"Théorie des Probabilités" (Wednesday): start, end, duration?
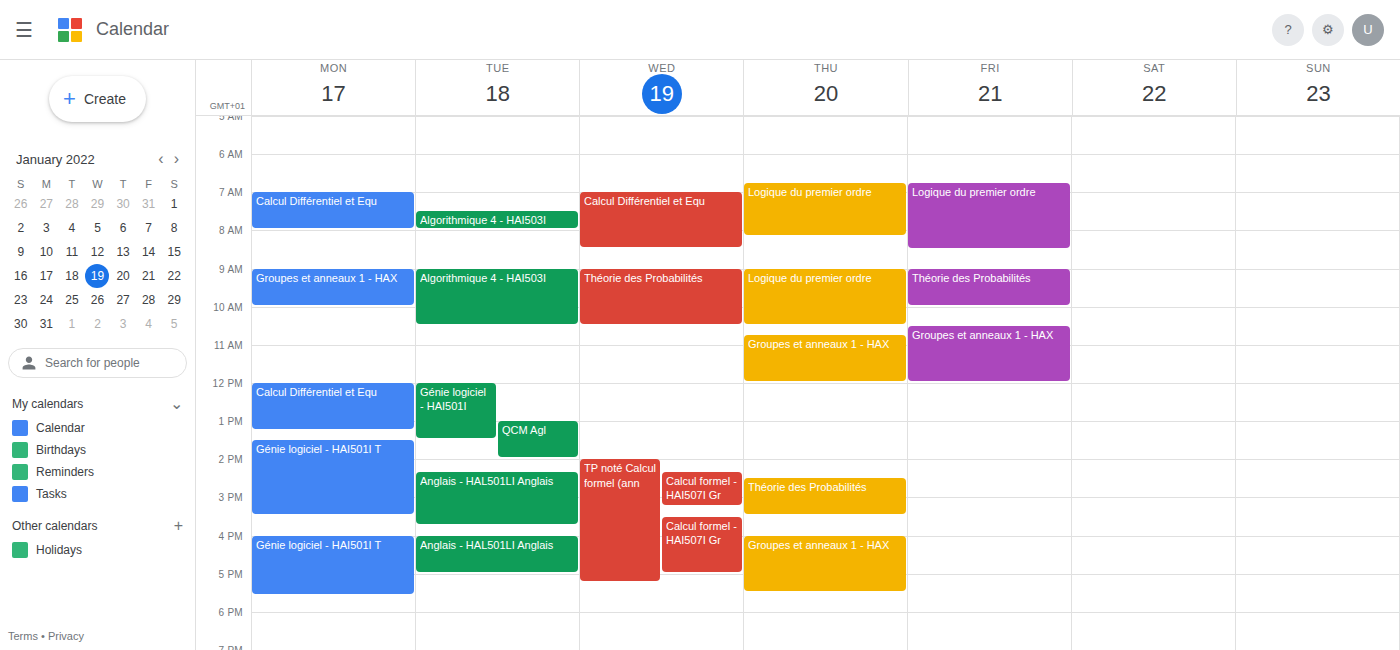
9:00 AM to 10:30 AM, 1 hour 30 minutes